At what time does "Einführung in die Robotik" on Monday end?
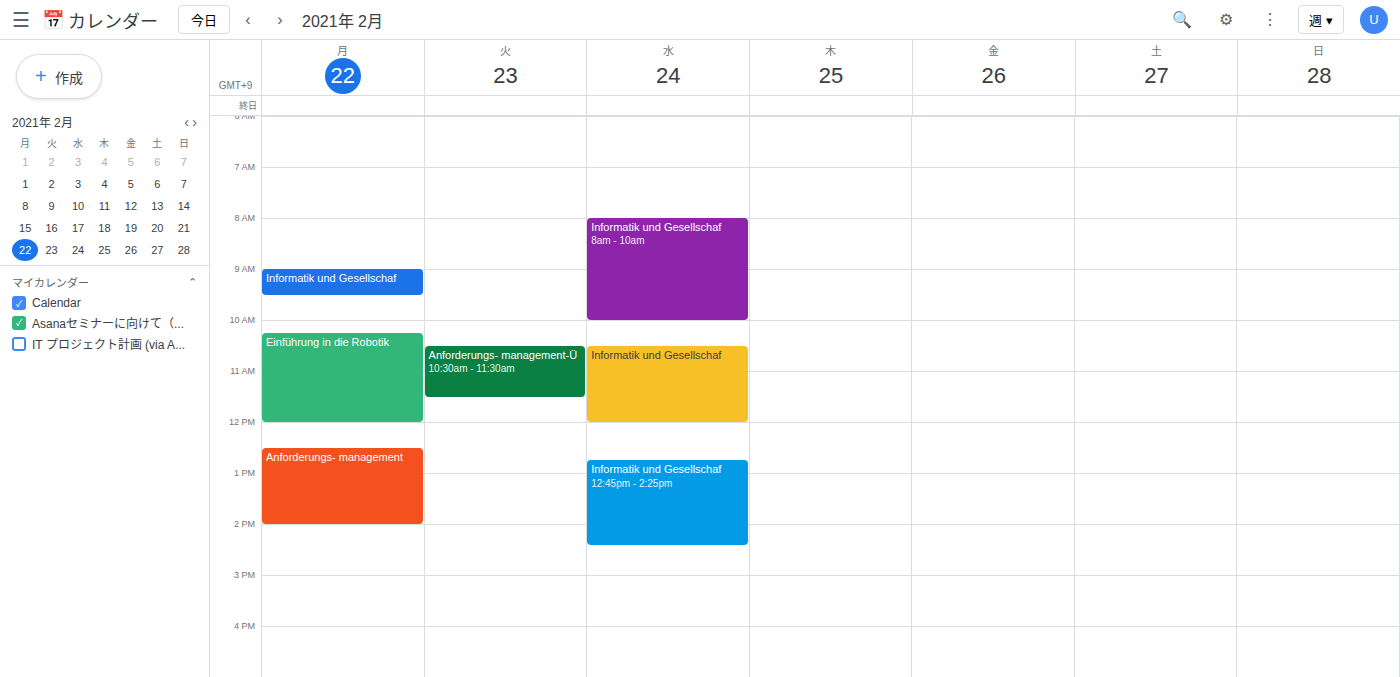
12:00